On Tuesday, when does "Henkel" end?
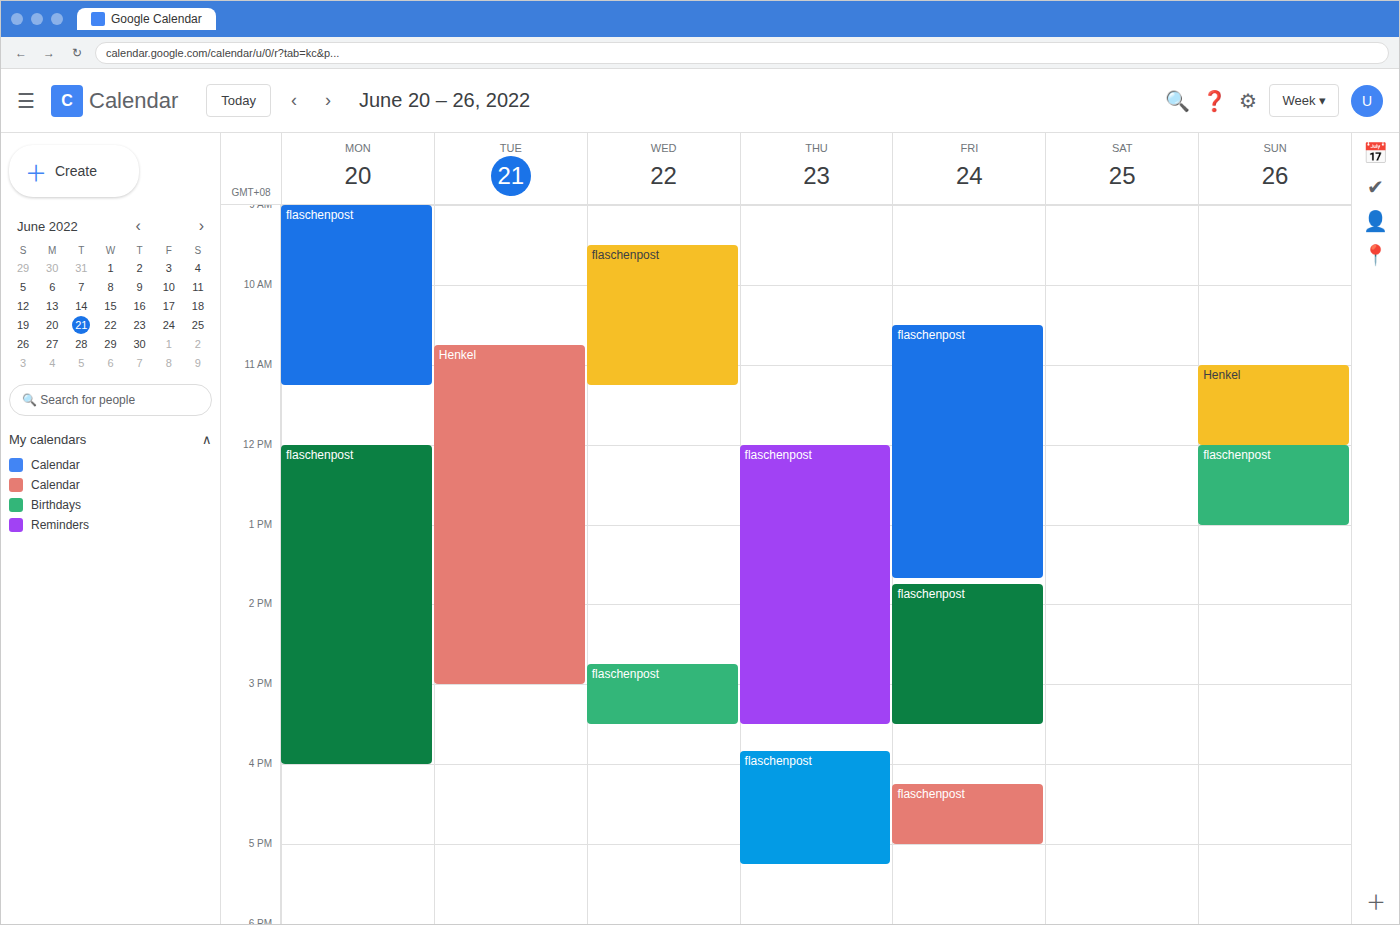
15:00